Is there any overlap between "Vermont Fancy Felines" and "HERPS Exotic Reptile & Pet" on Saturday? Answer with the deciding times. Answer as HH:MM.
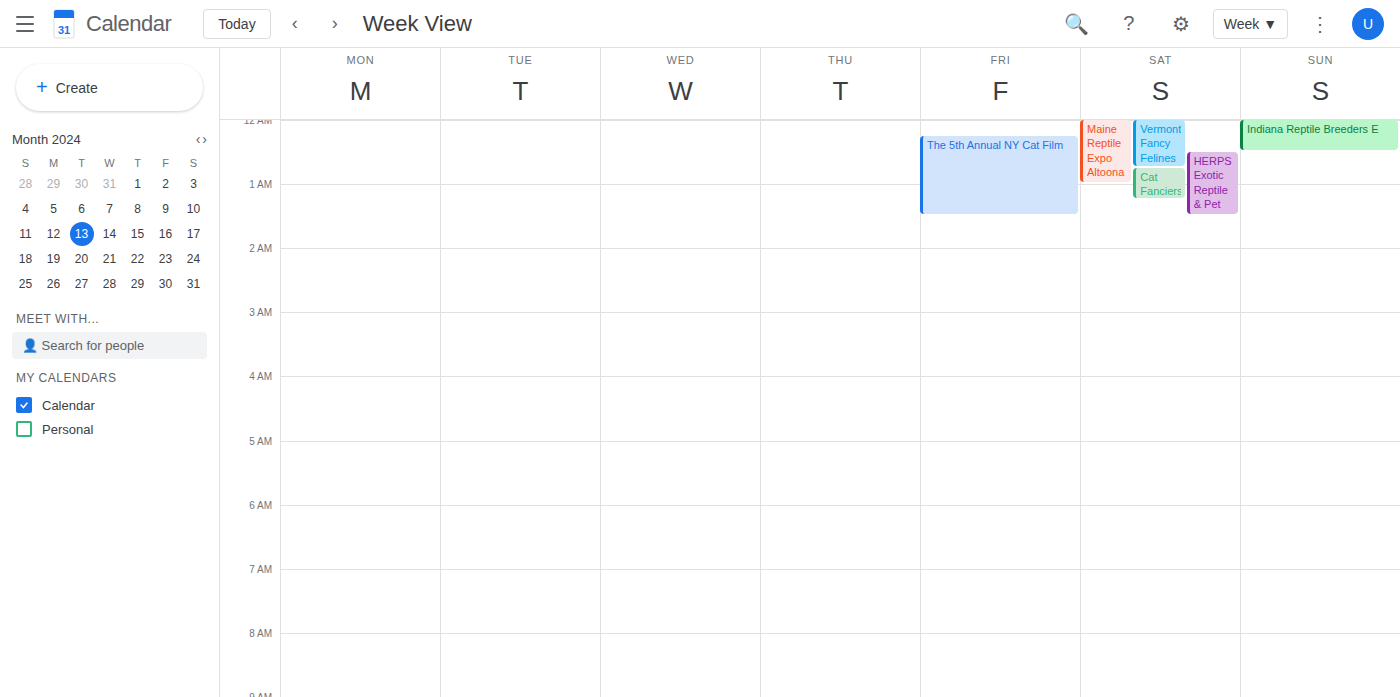
"HERPS Exotic Reptile & Pet" starts at 00:30, before "Vermont Fancy Felines" ends at 00:45 -- they overlap.